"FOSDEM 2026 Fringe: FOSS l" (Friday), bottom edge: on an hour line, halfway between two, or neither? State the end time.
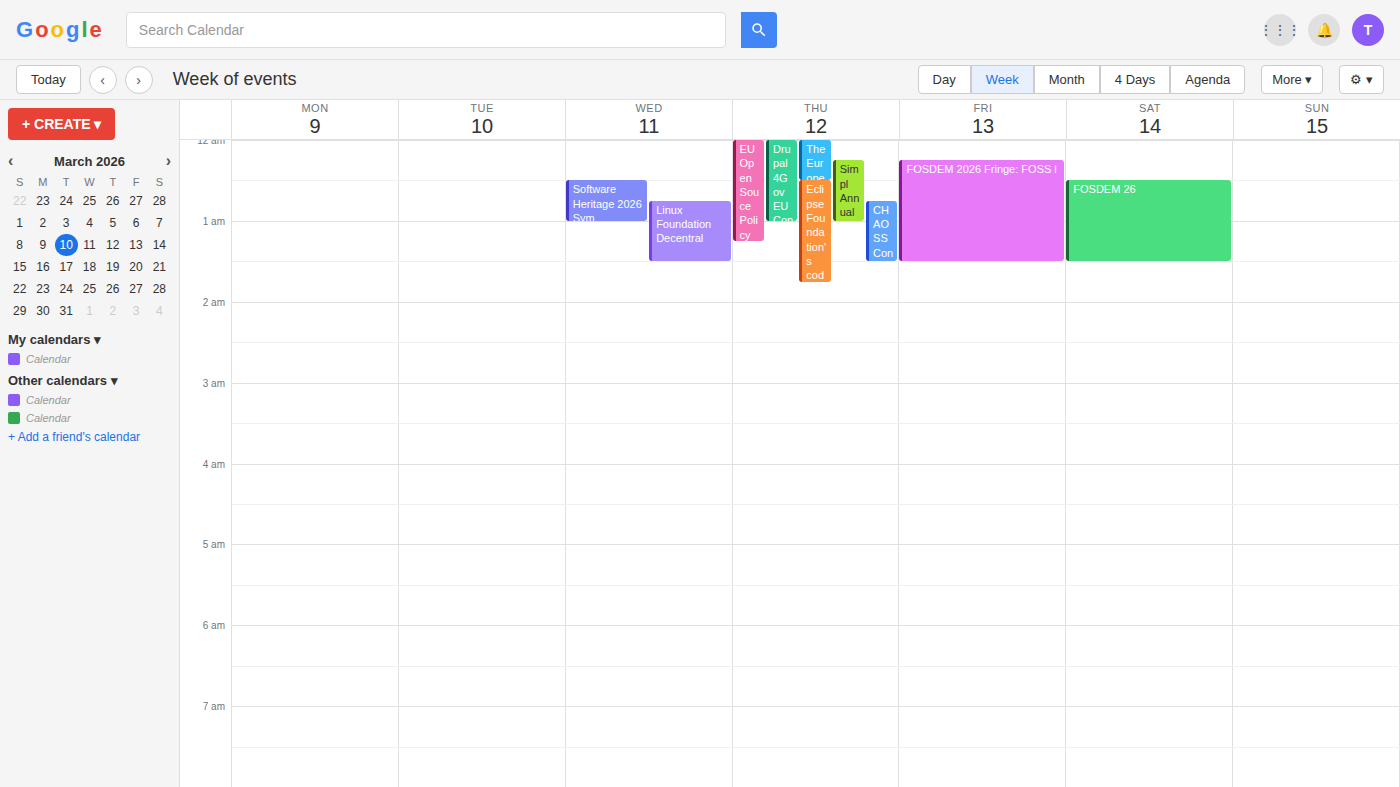
01:30 -- halfway between the 01:00 and 02:00 lines.